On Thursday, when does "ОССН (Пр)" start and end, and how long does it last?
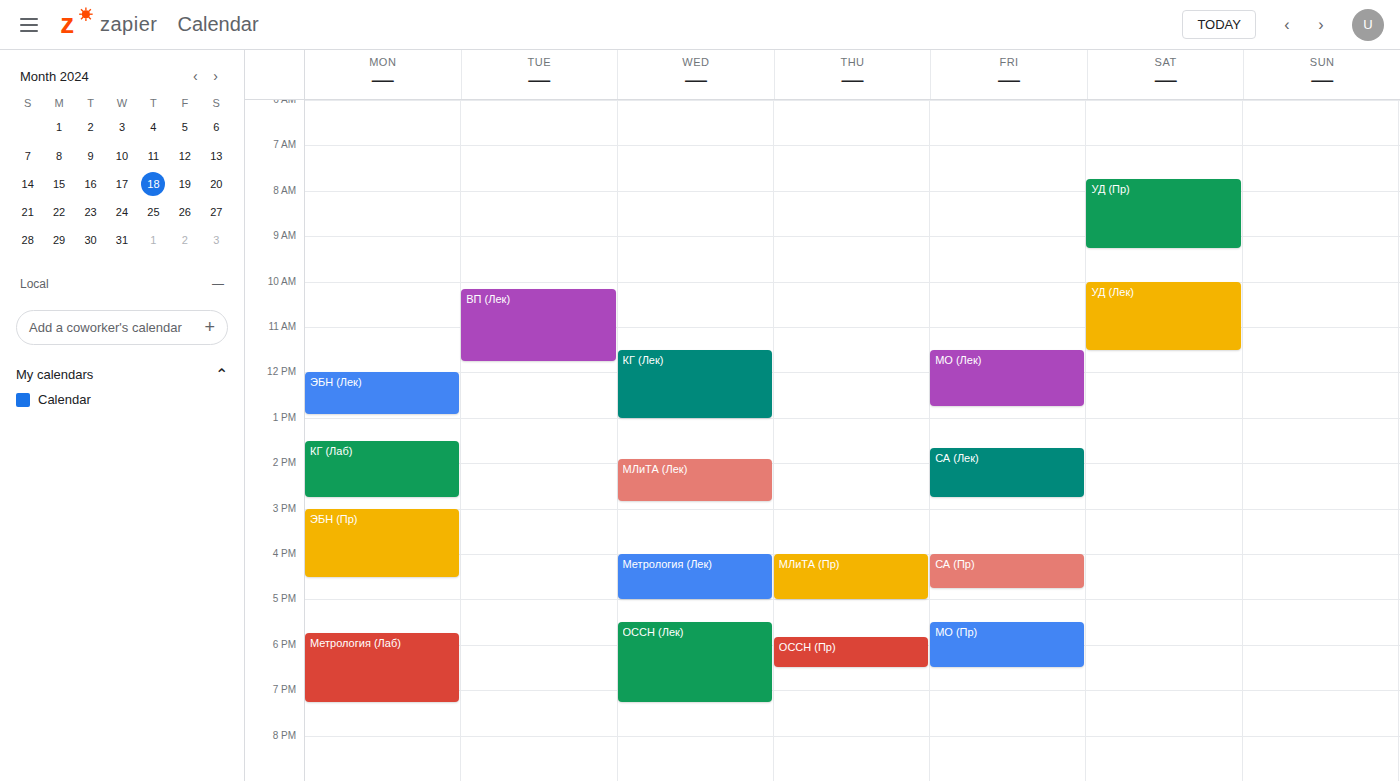
5:50 PM to 6:30 PM, 40 minutes